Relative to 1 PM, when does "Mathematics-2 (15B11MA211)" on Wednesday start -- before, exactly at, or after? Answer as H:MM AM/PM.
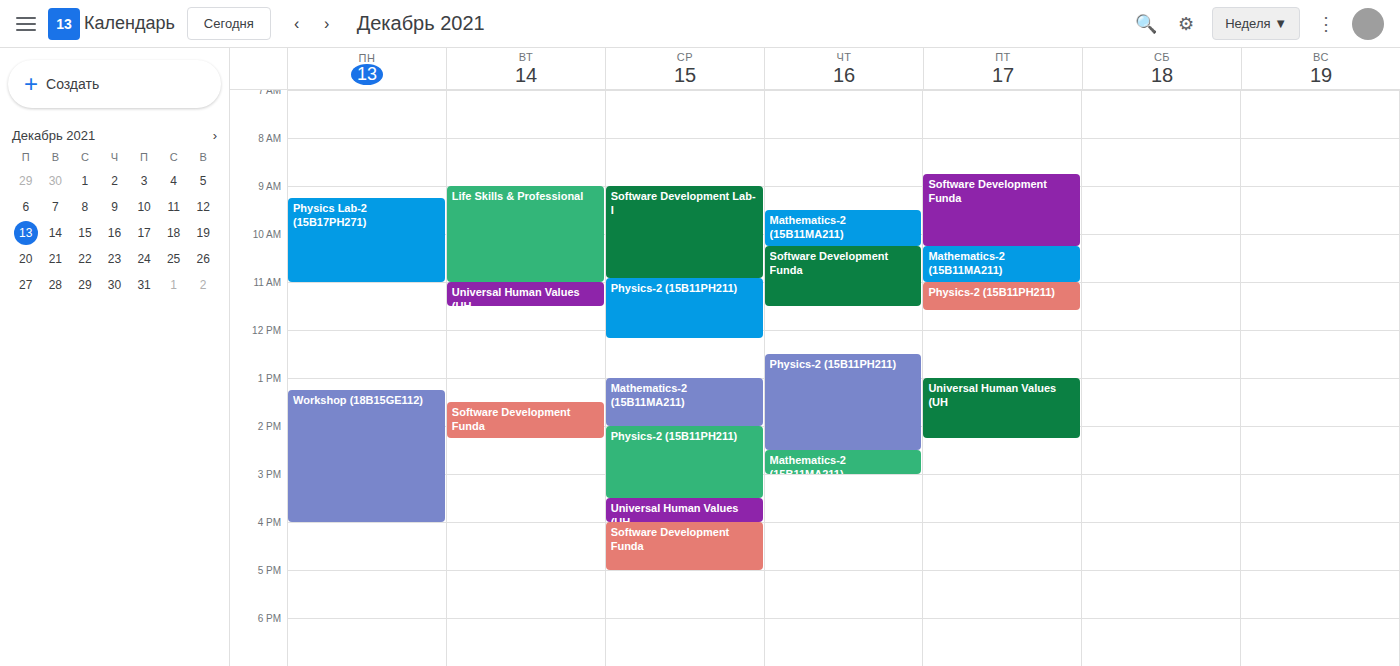
1:00 PM -- exactly at 1 PM, on the 1 PM line.